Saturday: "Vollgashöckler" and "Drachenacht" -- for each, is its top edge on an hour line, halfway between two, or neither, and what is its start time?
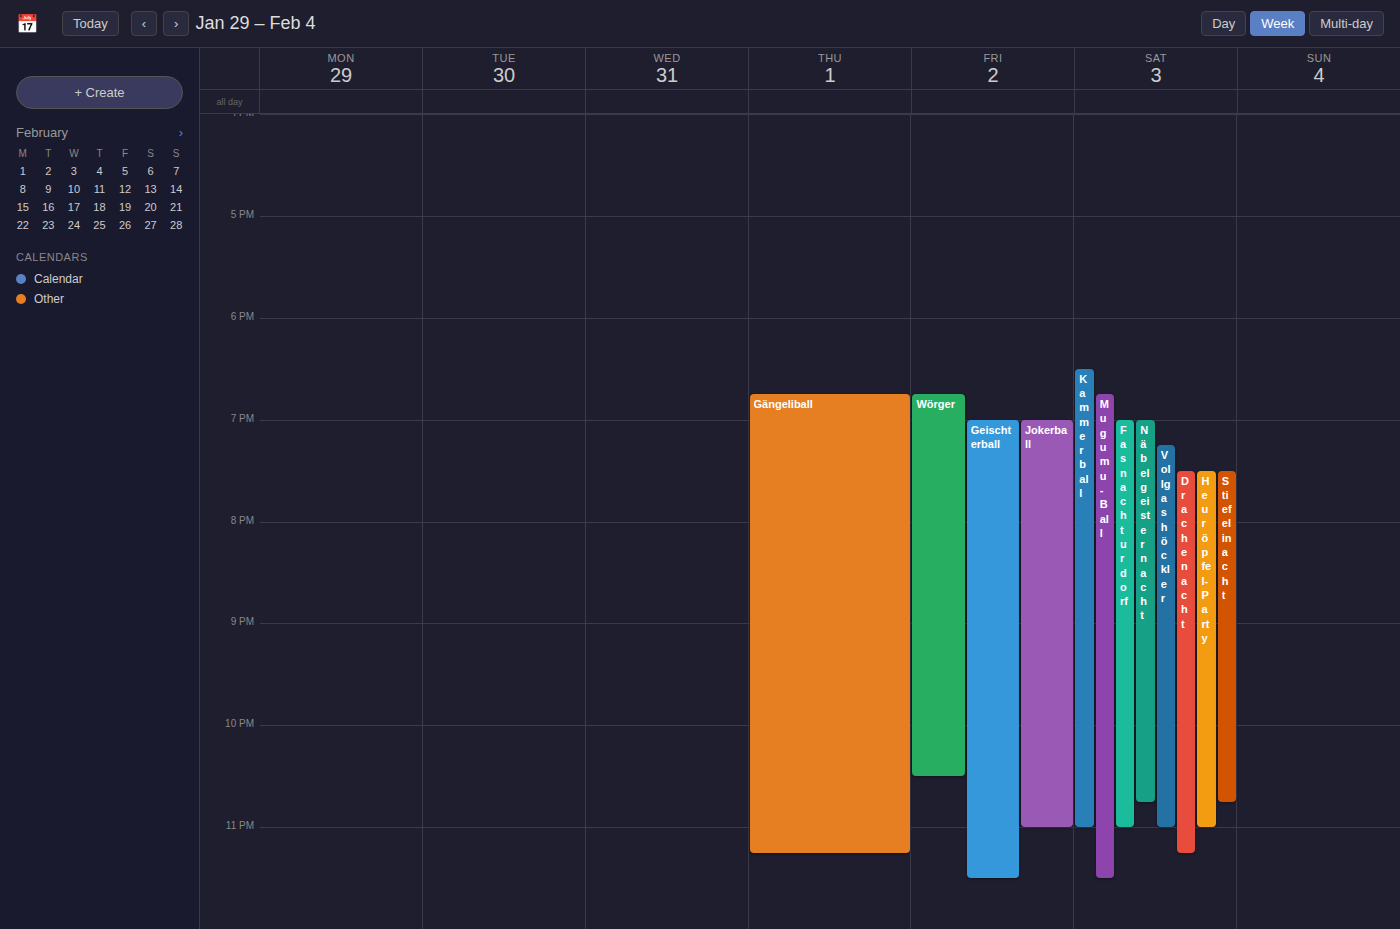
"Vollgashöckler": 7:15 PM, neither: a quarter of the way from the 7 PM line to the 8 PM line. "Drachenacht": 7:30 PM, halfway between the 7 PM and 8 PM lines.